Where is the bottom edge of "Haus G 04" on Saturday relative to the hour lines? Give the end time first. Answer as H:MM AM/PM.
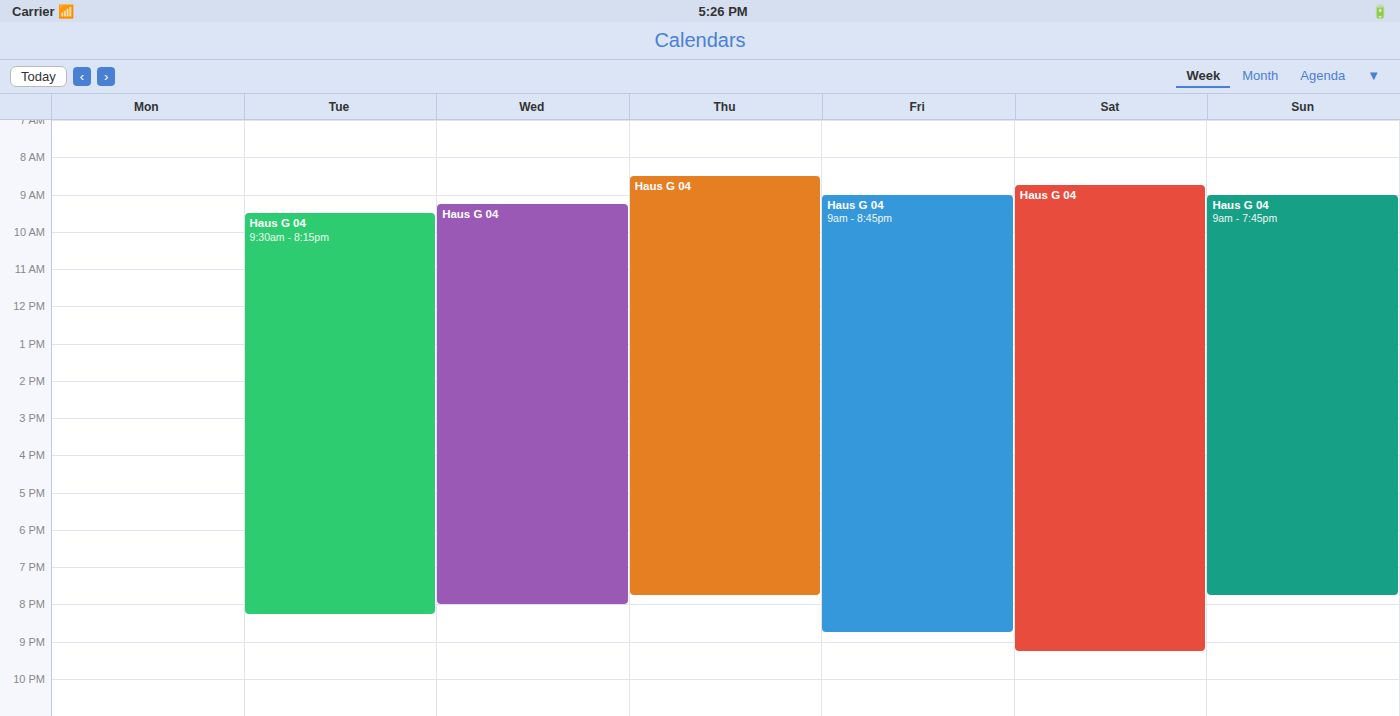
9:15 PM -- neither: a quarter of the way from the 9 PM line to the 10 PM line.